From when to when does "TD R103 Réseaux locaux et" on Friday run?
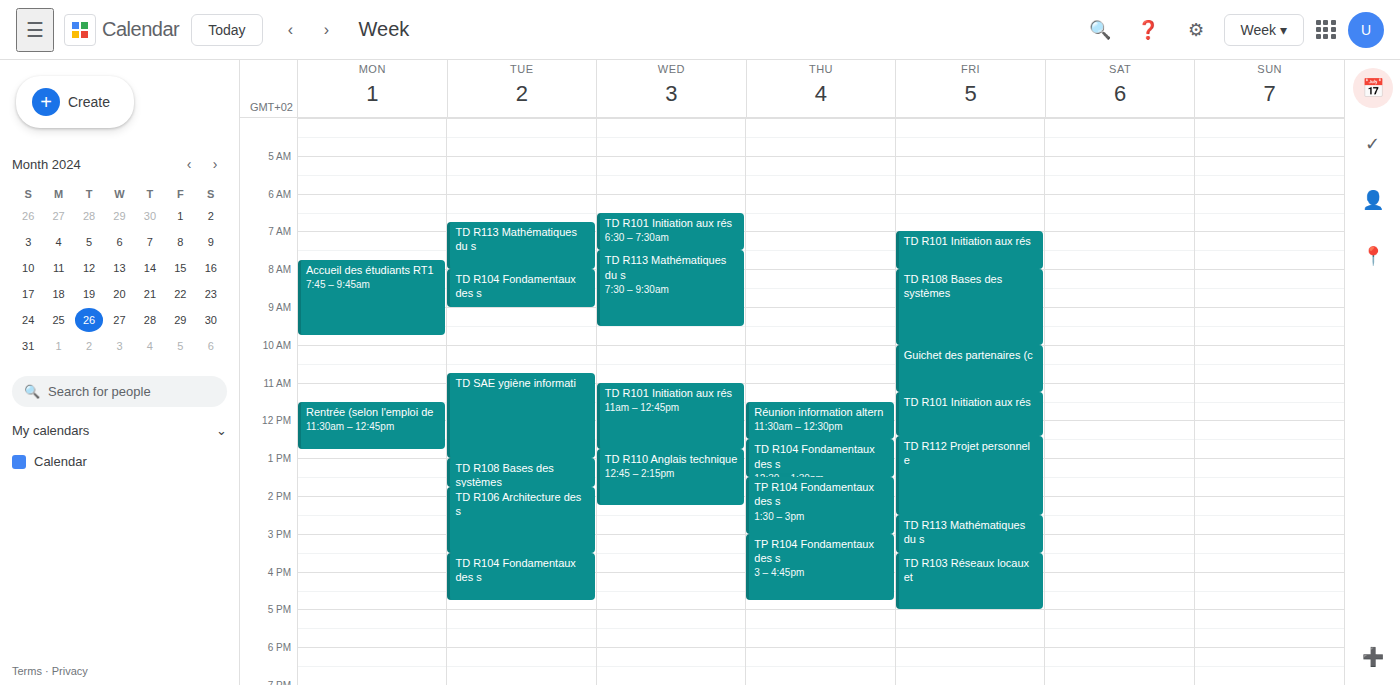
15:30 to 17:00